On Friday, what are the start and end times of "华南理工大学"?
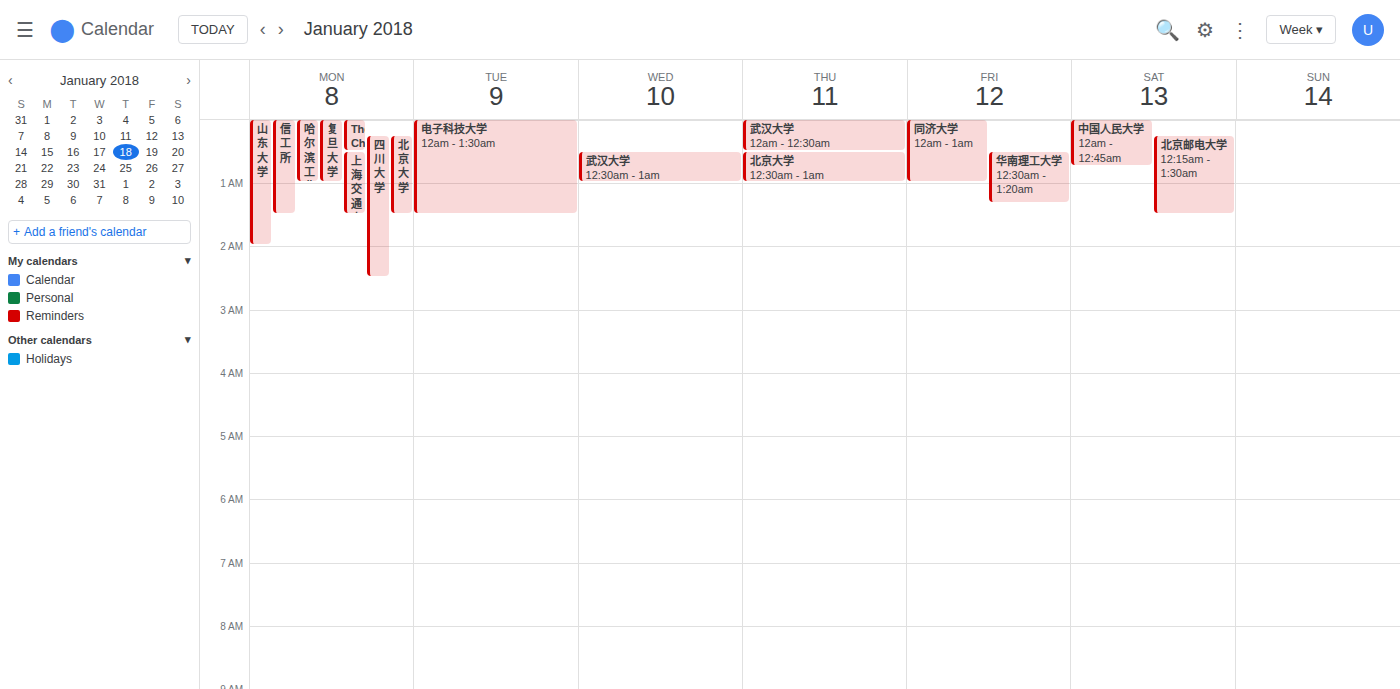
12:30 AM to 1:20 AM